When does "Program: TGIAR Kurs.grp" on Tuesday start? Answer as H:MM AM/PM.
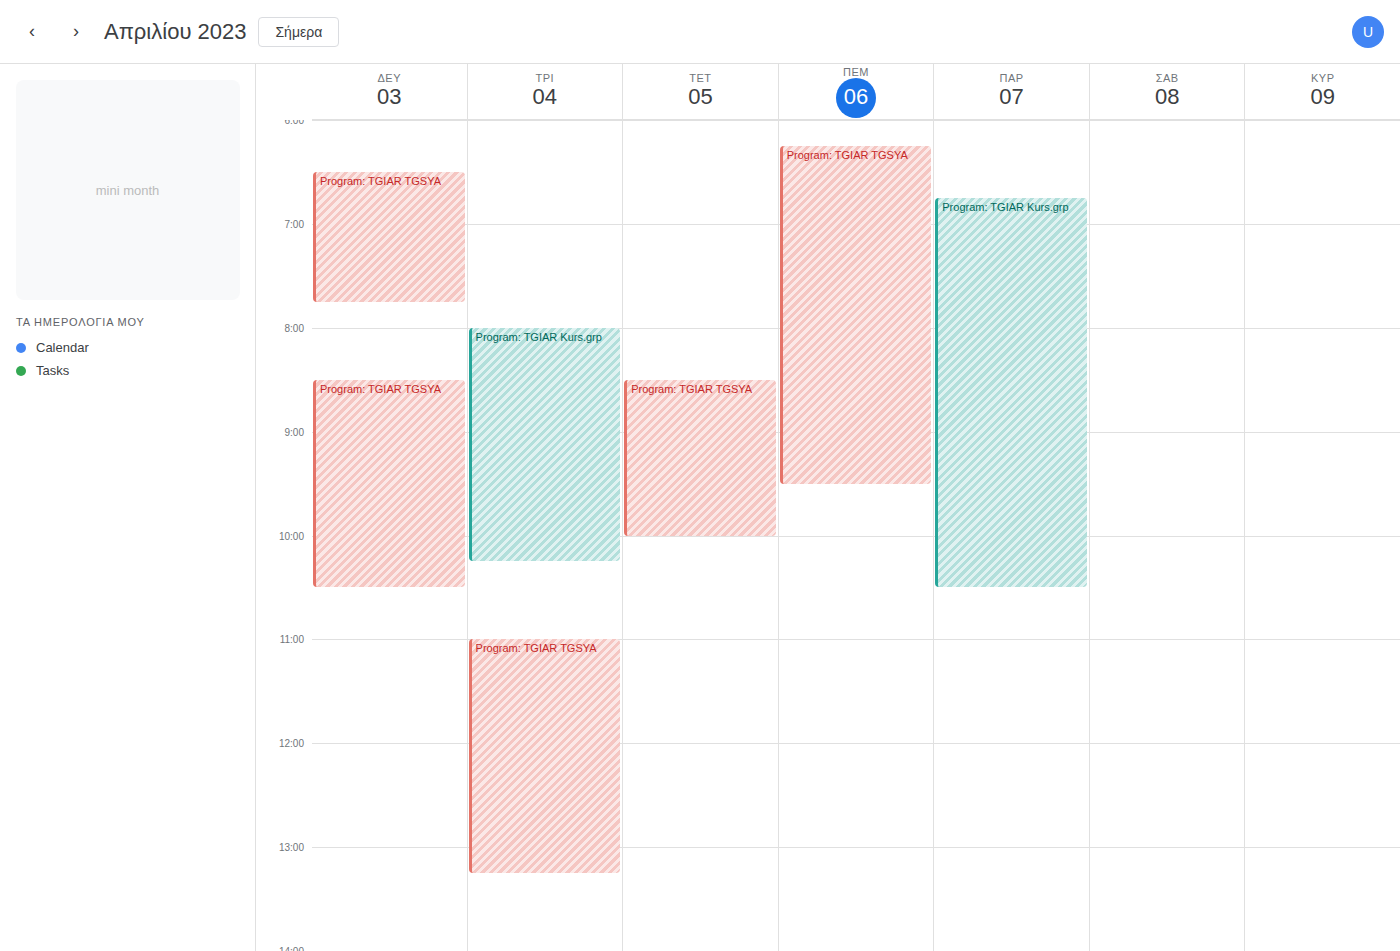
8:00 AM